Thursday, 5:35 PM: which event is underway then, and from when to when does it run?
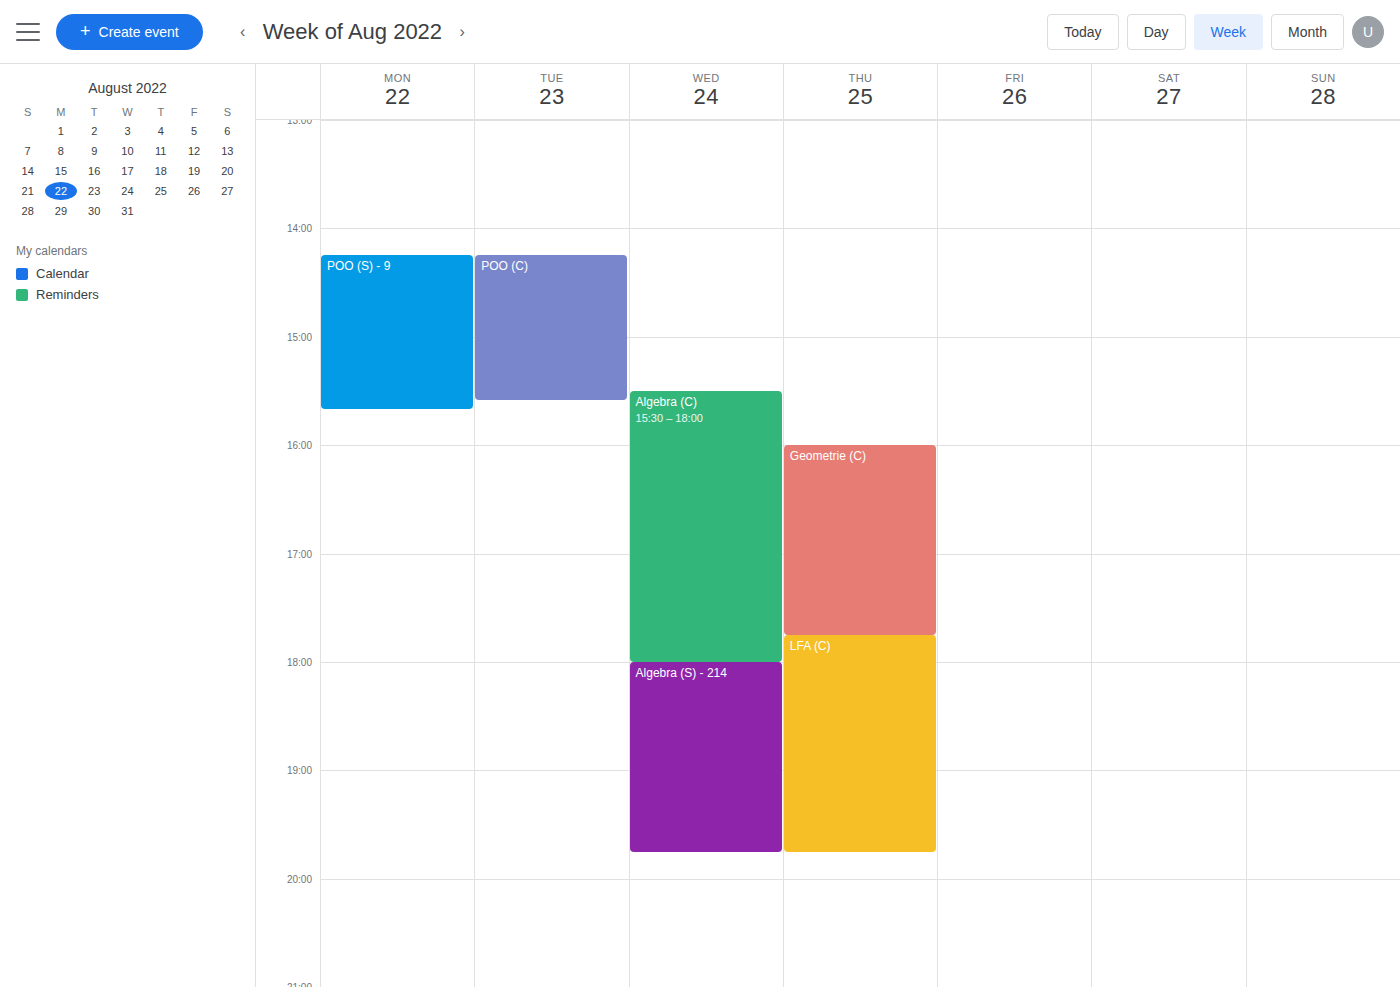
"Geometrie (C)", 4:00 PM to 5:45 PM